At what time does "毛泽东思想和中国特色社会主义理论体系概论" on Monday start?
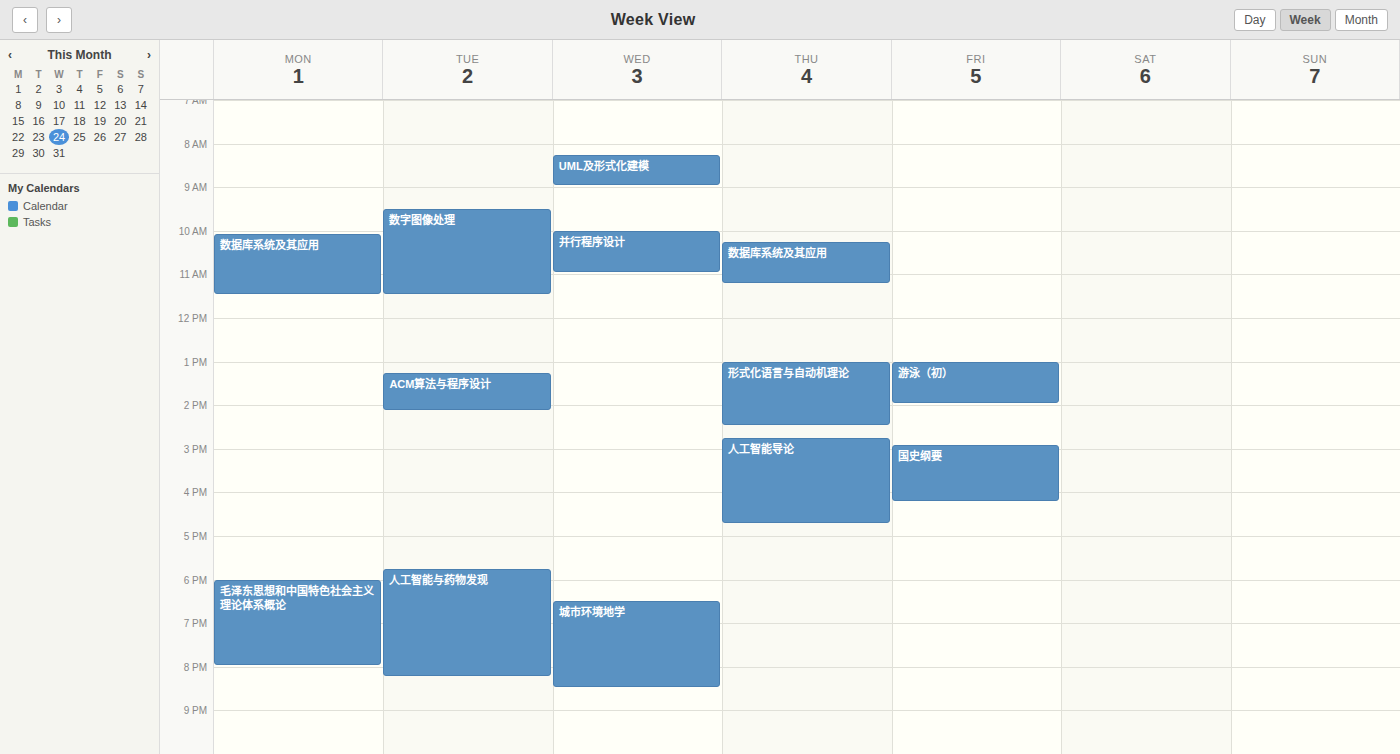
6:00 PM